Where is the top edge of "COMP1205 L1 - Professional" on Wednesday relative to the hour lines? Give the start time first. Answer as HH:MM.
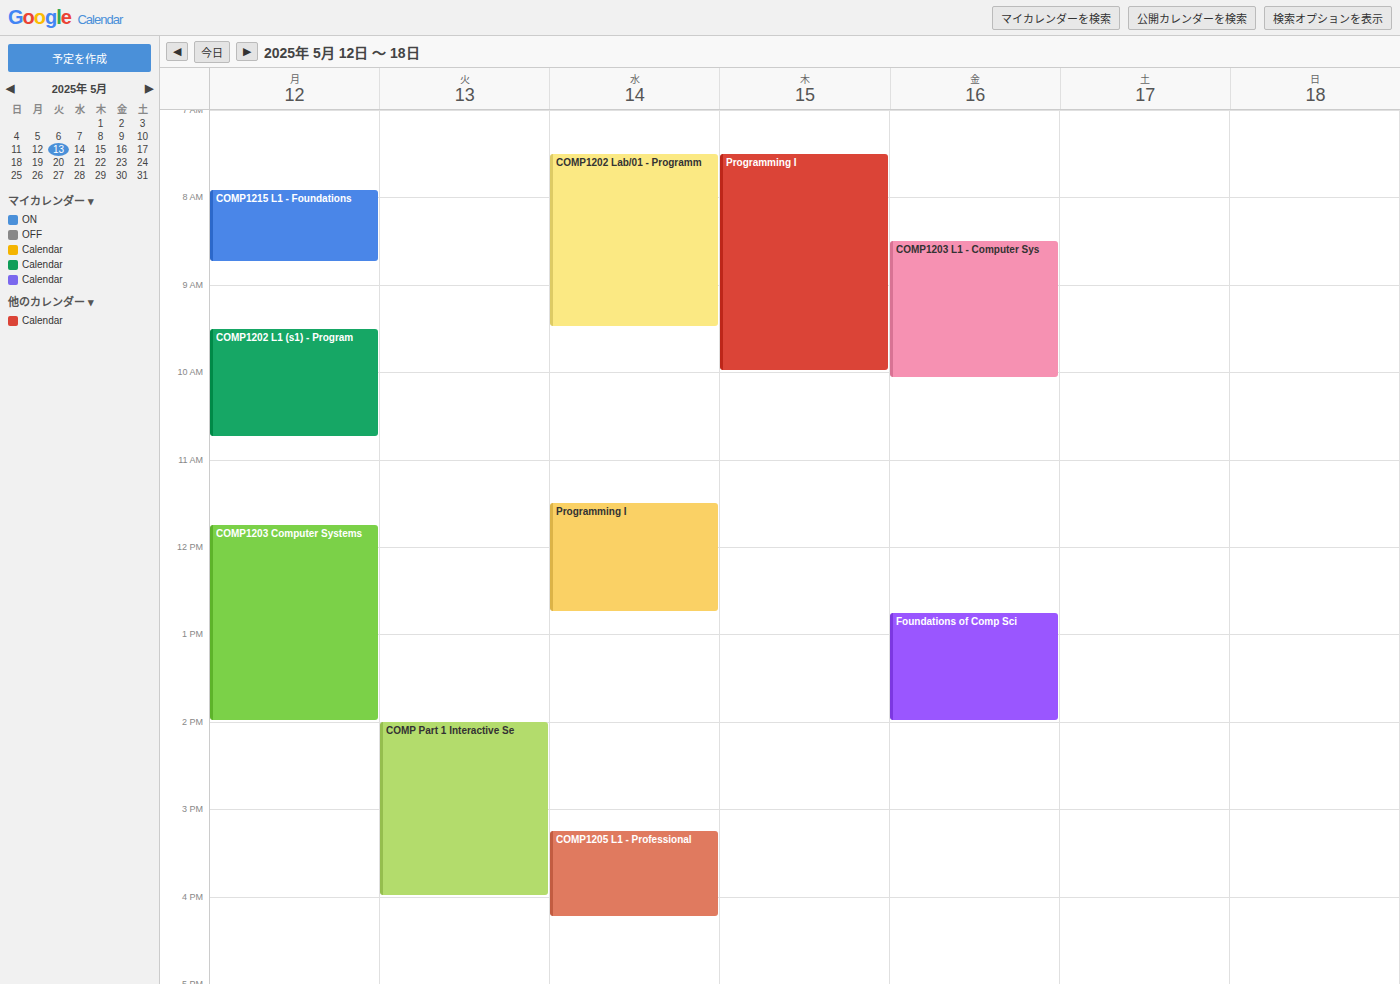
15:15 -- neither: a quarter of the way from the 15:00 line to the 16:00 line.